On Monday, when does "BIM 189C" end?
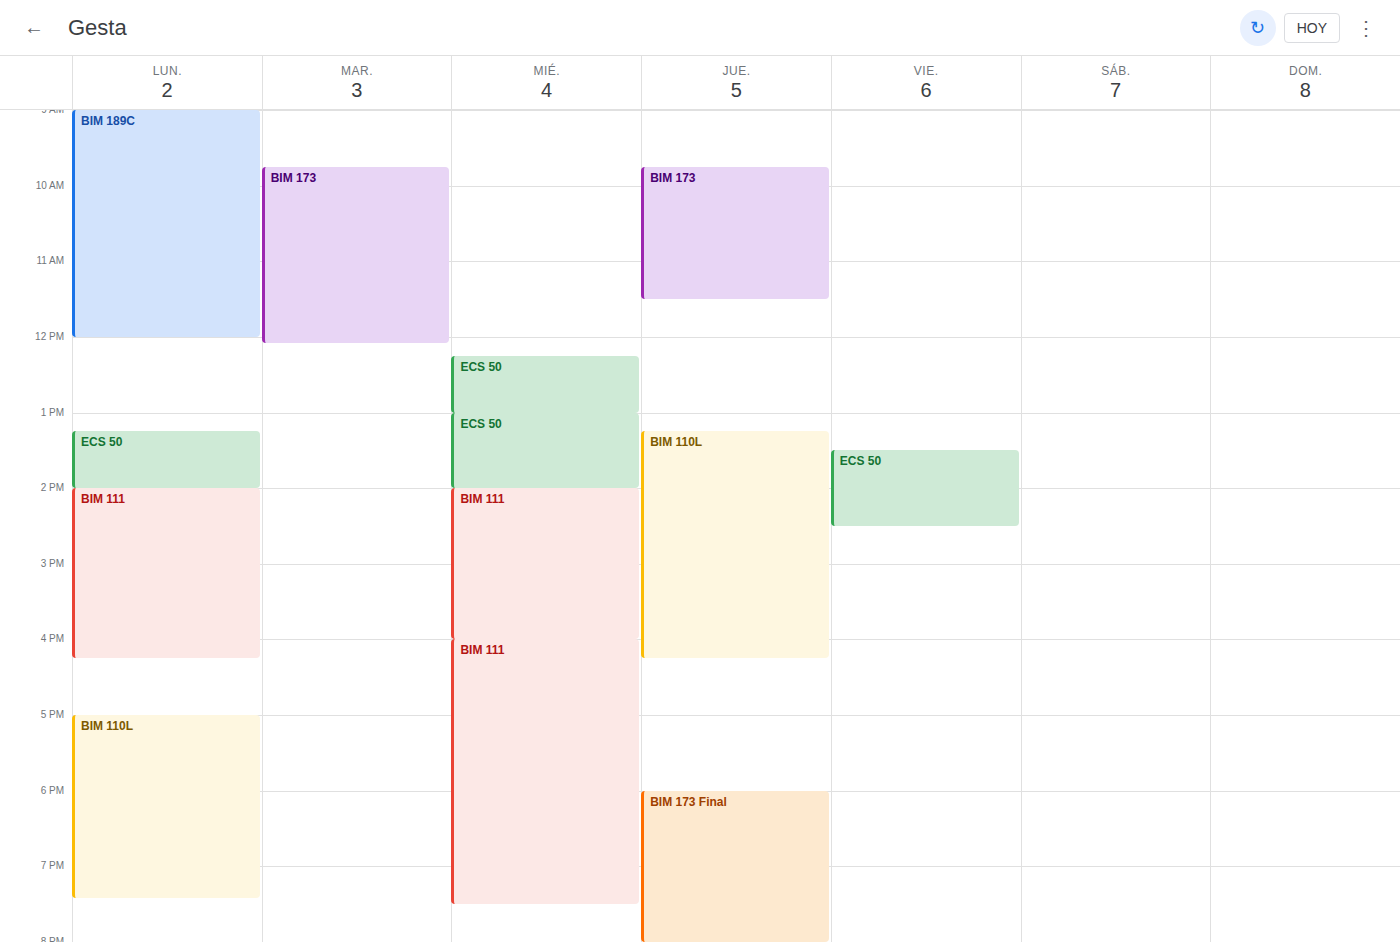
12:00 PM